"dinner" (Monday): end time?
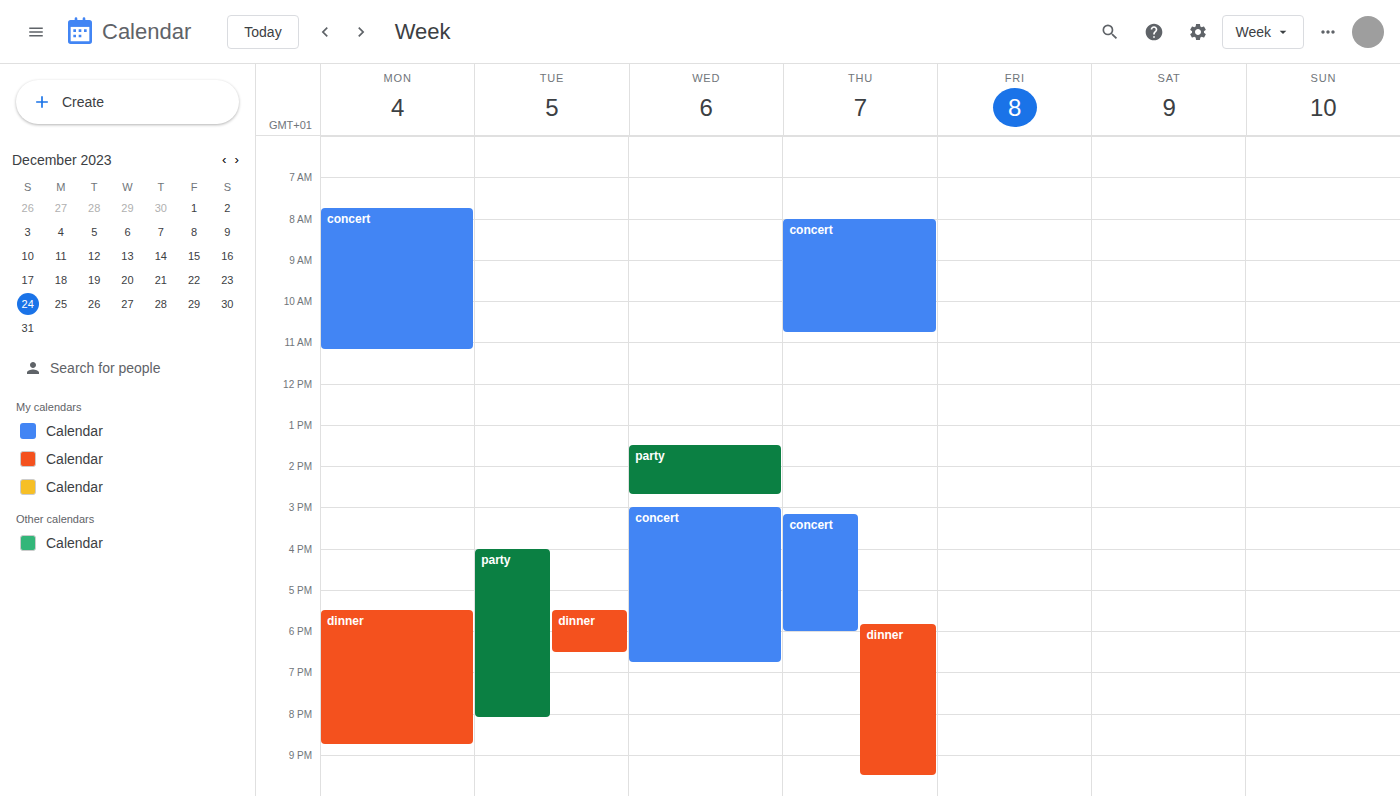
8:45 PM